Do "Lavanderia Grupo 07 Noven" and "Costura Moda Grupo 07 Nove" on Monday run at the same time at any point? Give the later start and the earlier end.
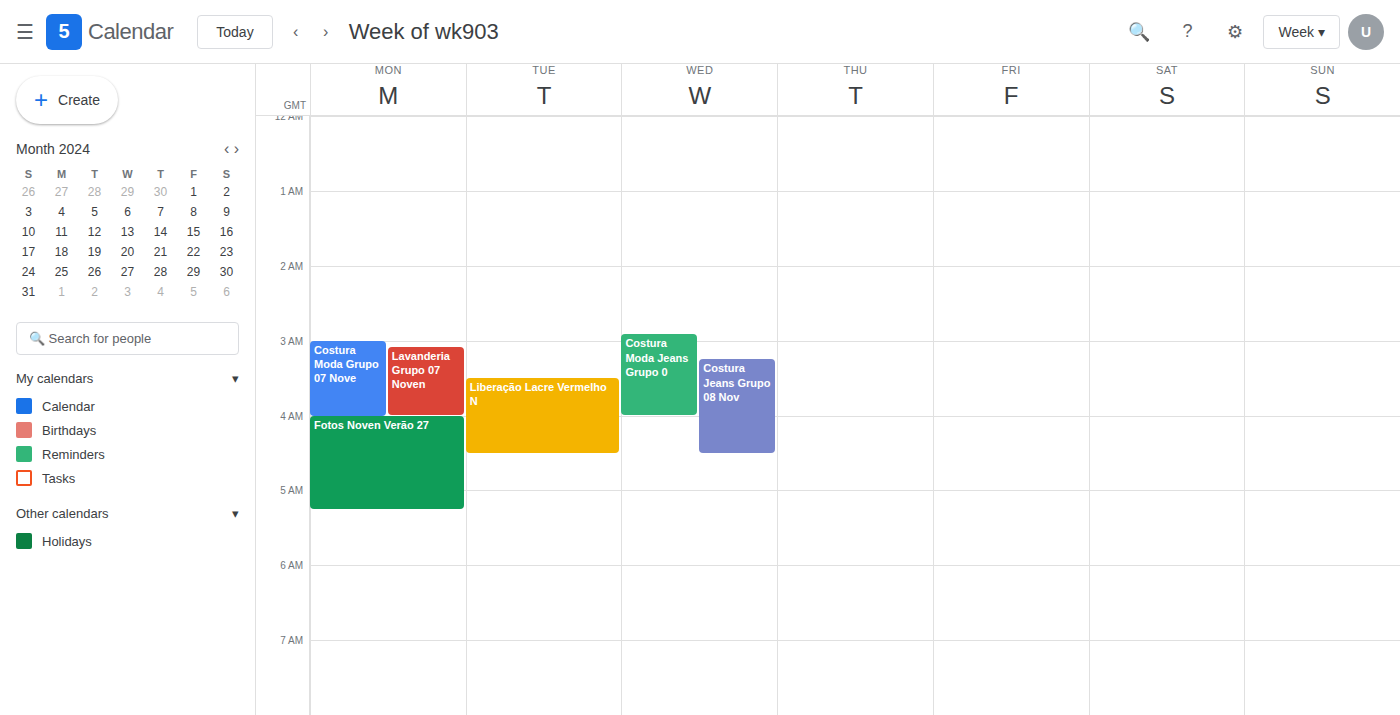
"Lavanderia Grupo 07 Noven" starts at 3:05 AM, before "Costura Moda Grupo 07 Nove" ends at 4:00 AM -- they overlap.